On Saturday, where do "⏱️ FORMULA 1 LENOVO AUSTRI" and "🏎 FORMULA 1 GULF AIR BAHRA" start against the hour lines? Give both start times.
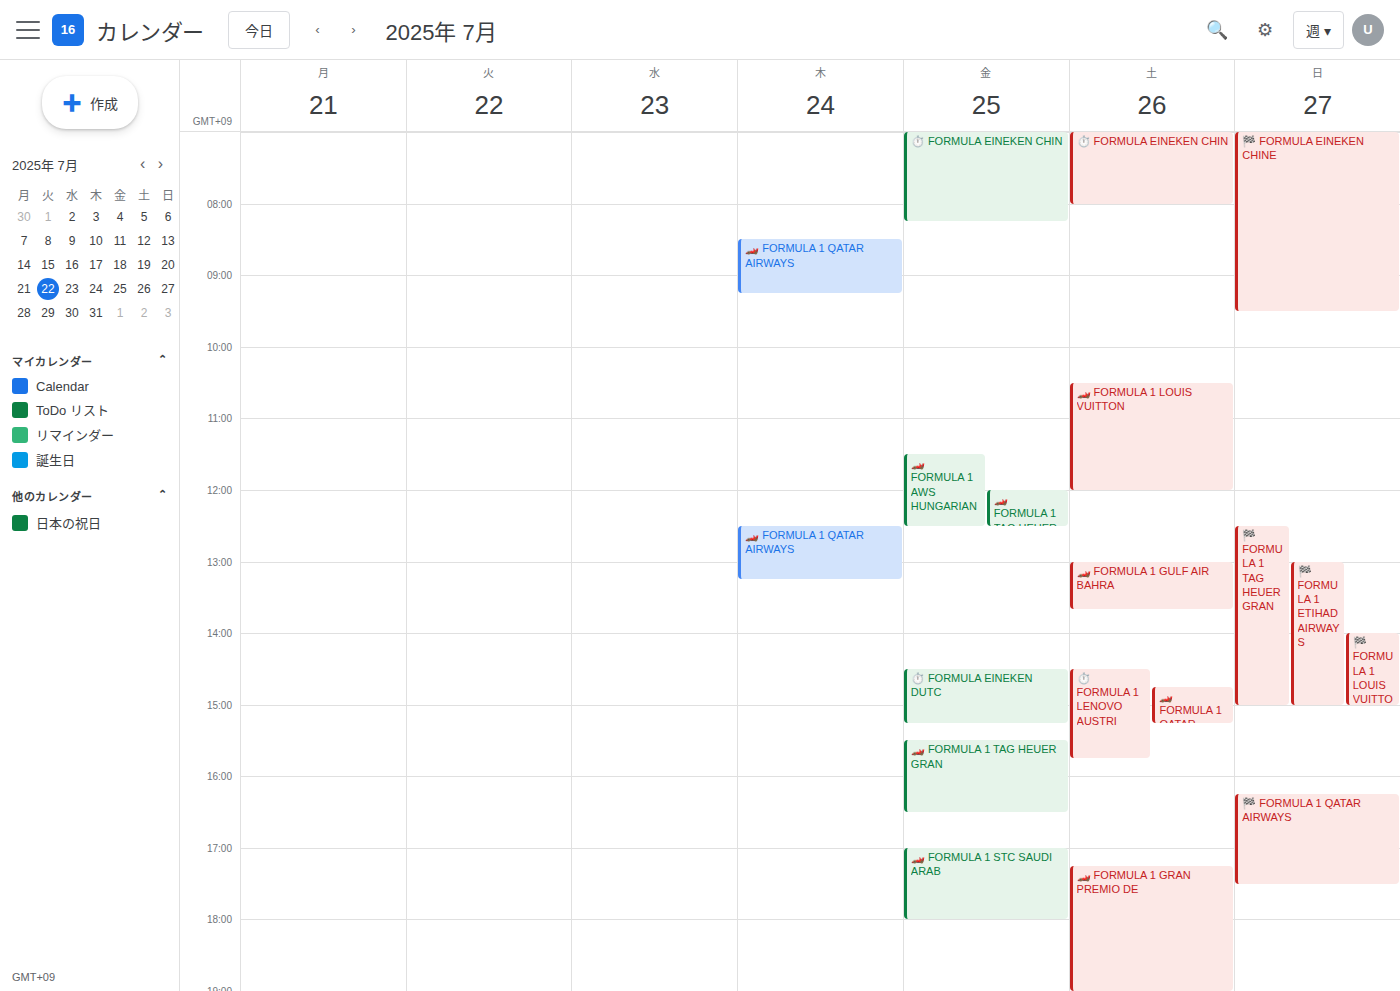
"⏱️ FORMULA 1 LENOVO AUSTRI": 2:30 PM, halfway between the 2 PM and 3 PM lines. "🏎 FORMULA 1 GULF AIR BAHRA": 1:00 PM, exactly on the 1 PM line.